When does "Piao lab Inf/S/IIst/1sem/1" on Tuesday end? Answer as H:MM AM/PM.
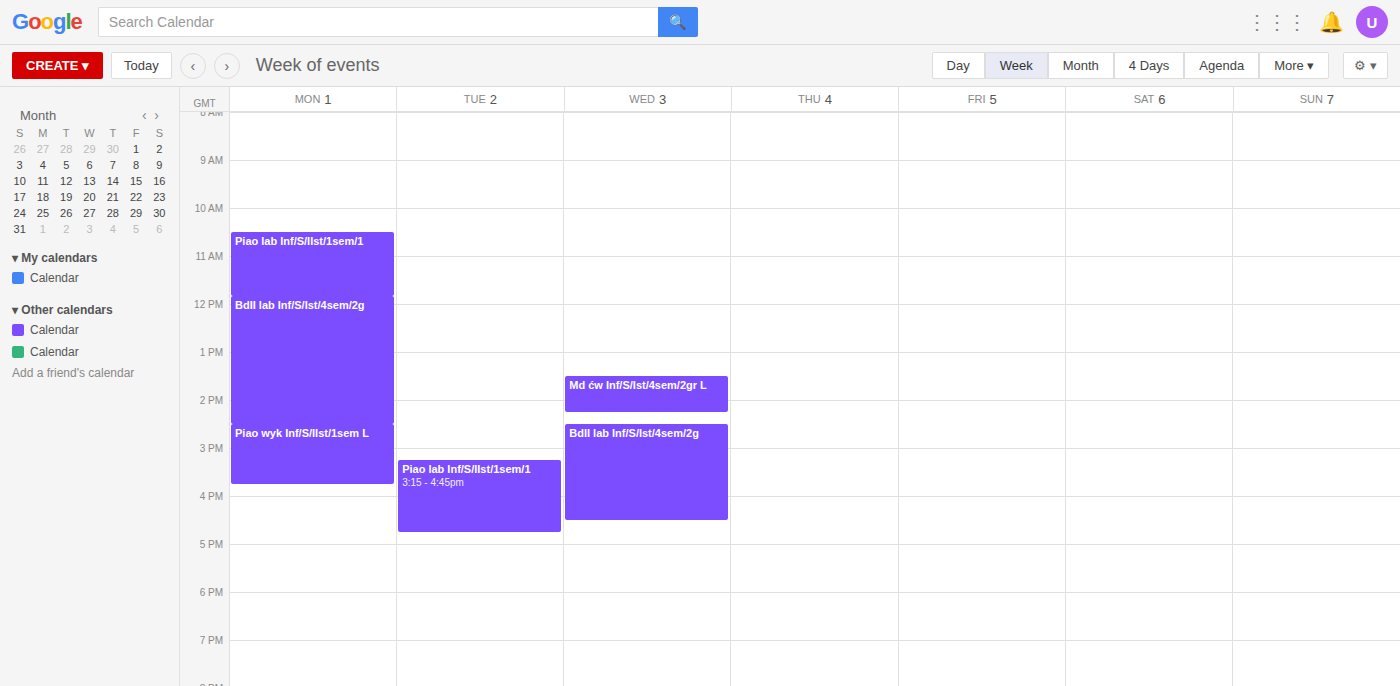
4:45 PM